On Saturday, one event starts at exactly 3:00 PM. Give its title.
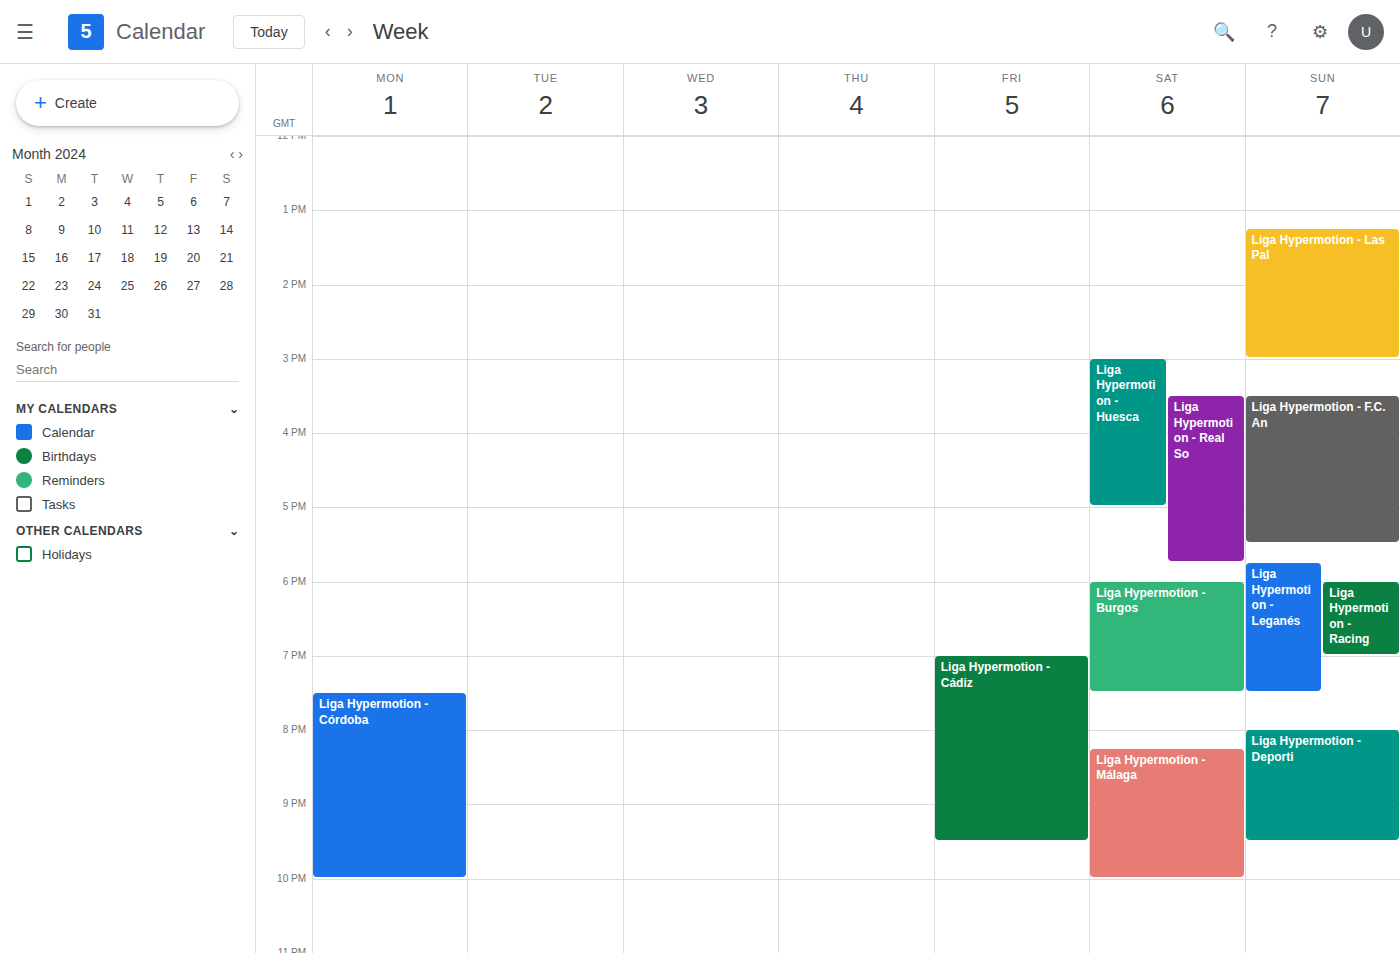
"Liga Hypermotion - Huesca"